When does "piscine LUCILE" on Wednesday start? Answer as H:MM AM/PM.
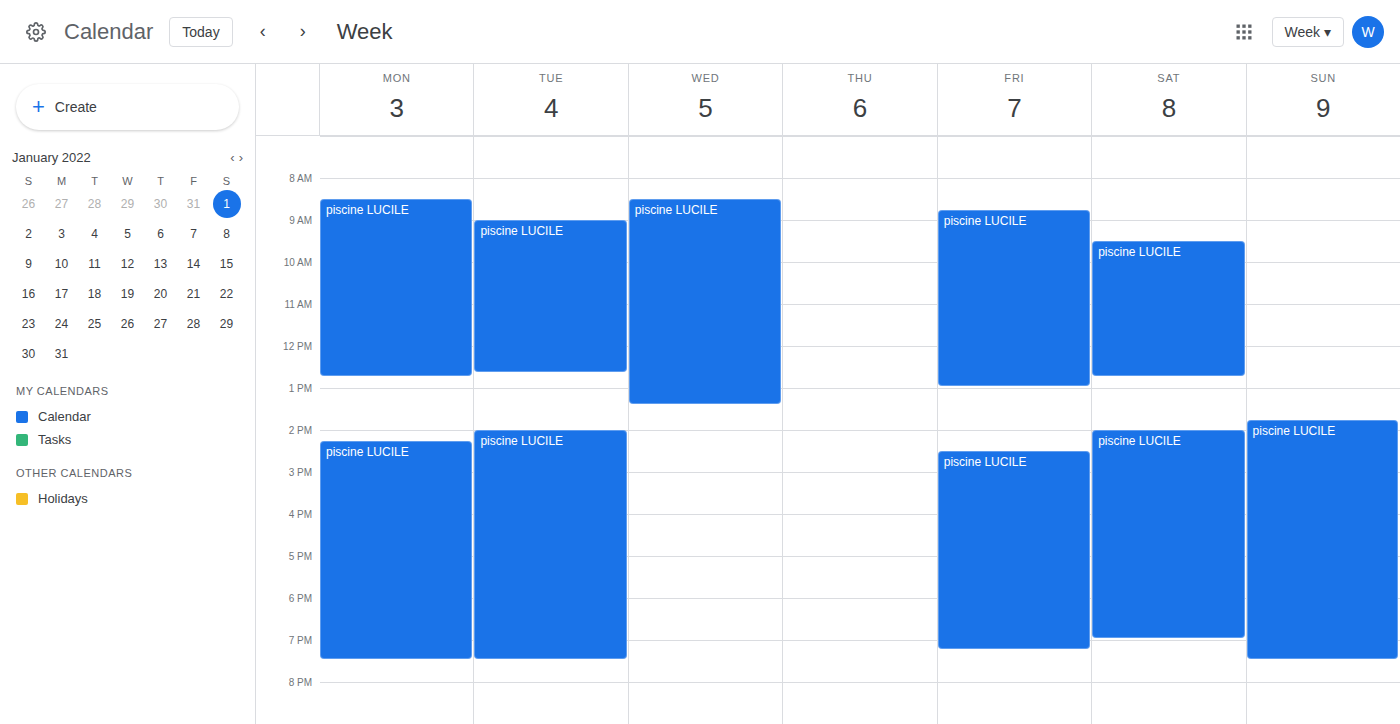
8:30 AM